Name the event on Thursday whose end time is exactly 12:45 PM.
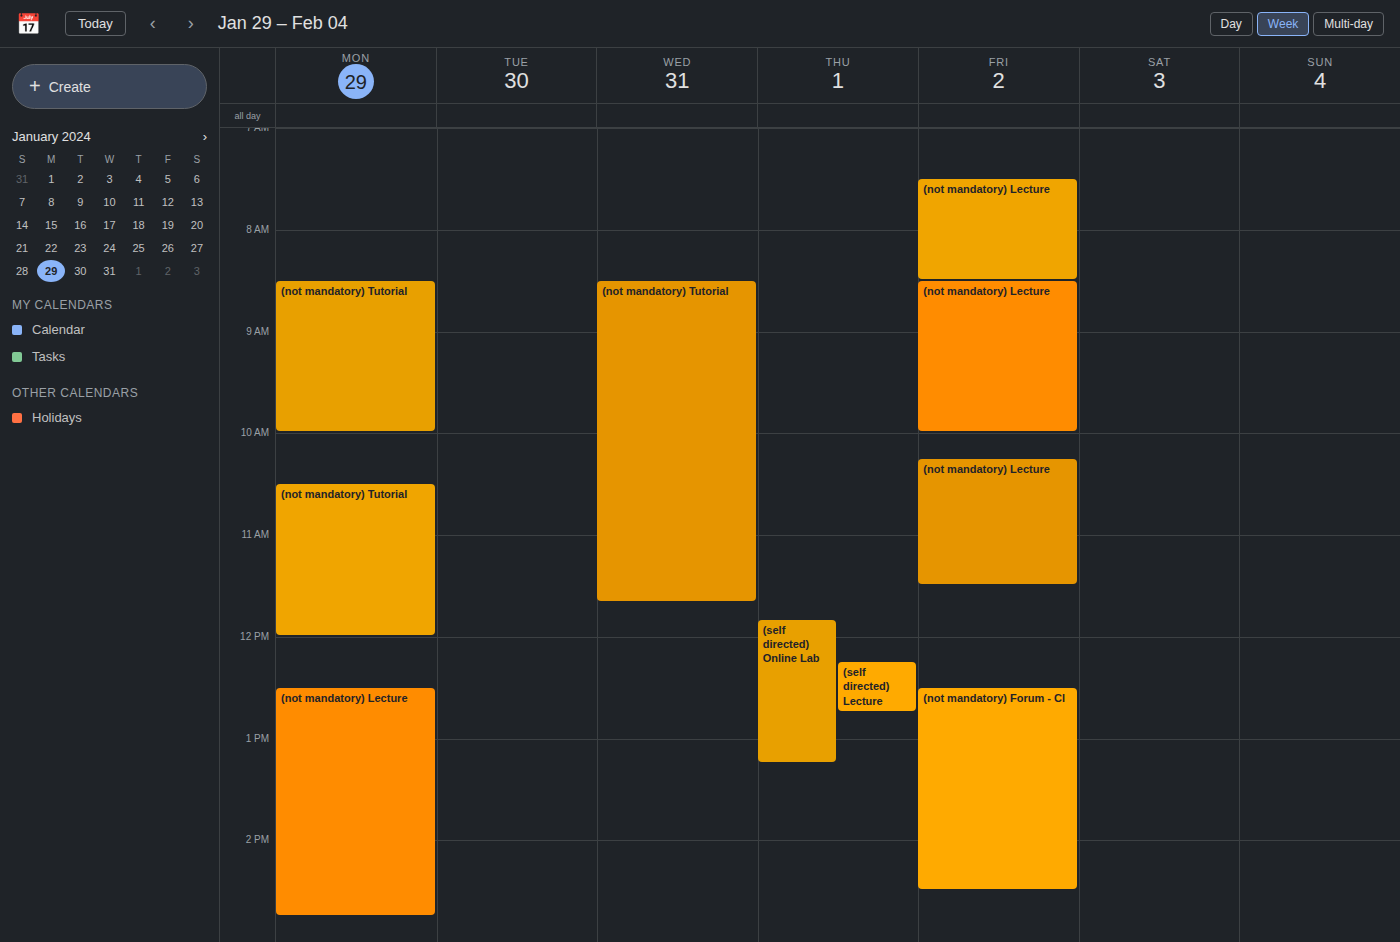
"(self directed) Lecture"